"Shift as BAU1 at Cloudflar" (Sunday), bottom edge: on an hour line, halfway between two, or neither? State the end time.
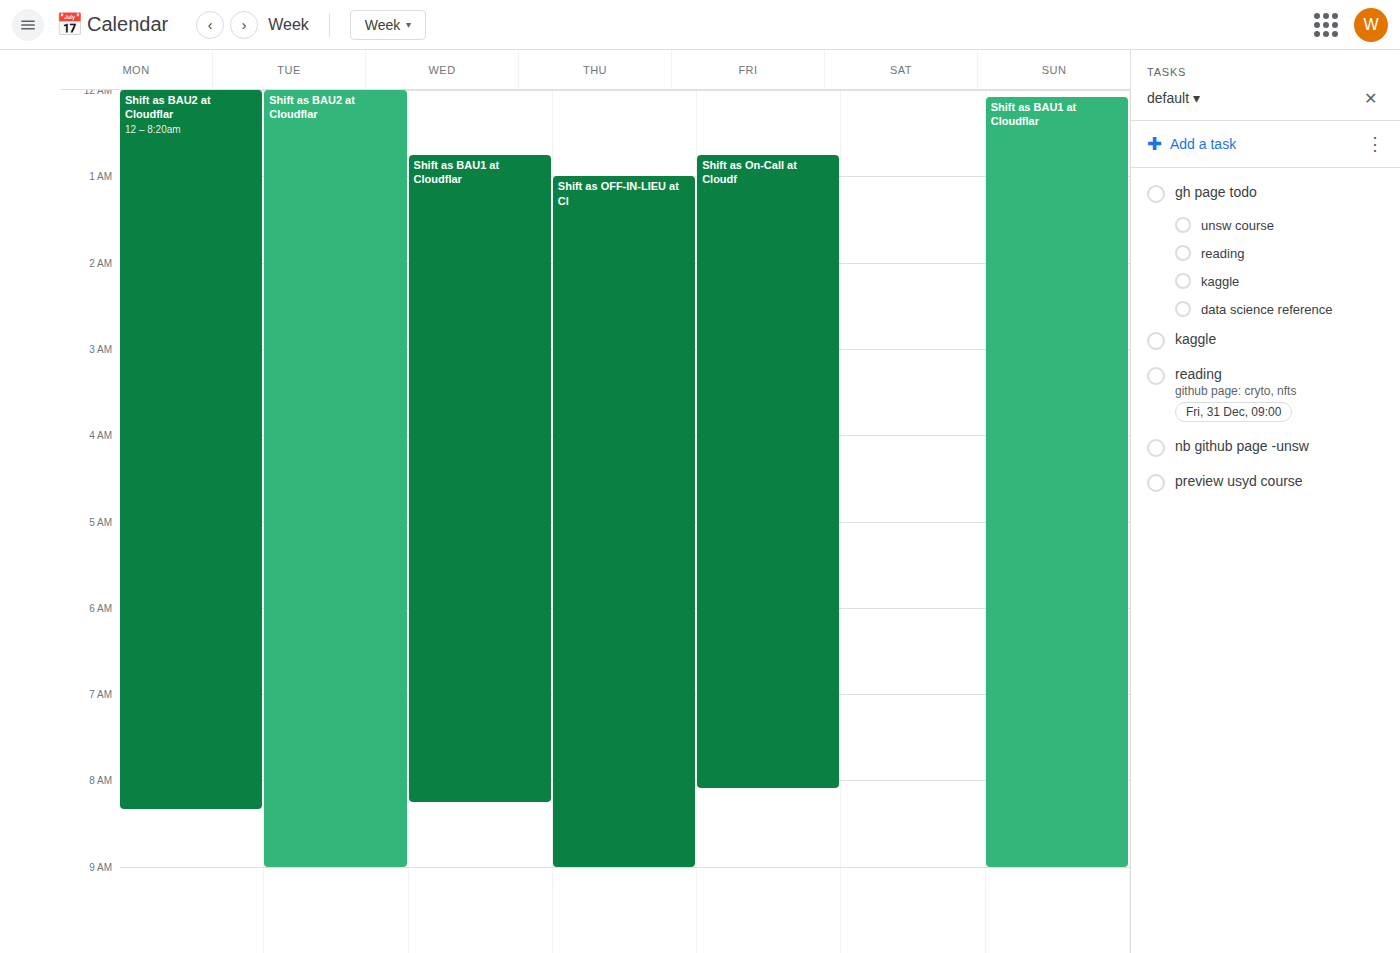
9:00 AM -- exactly on the 9 AM line.